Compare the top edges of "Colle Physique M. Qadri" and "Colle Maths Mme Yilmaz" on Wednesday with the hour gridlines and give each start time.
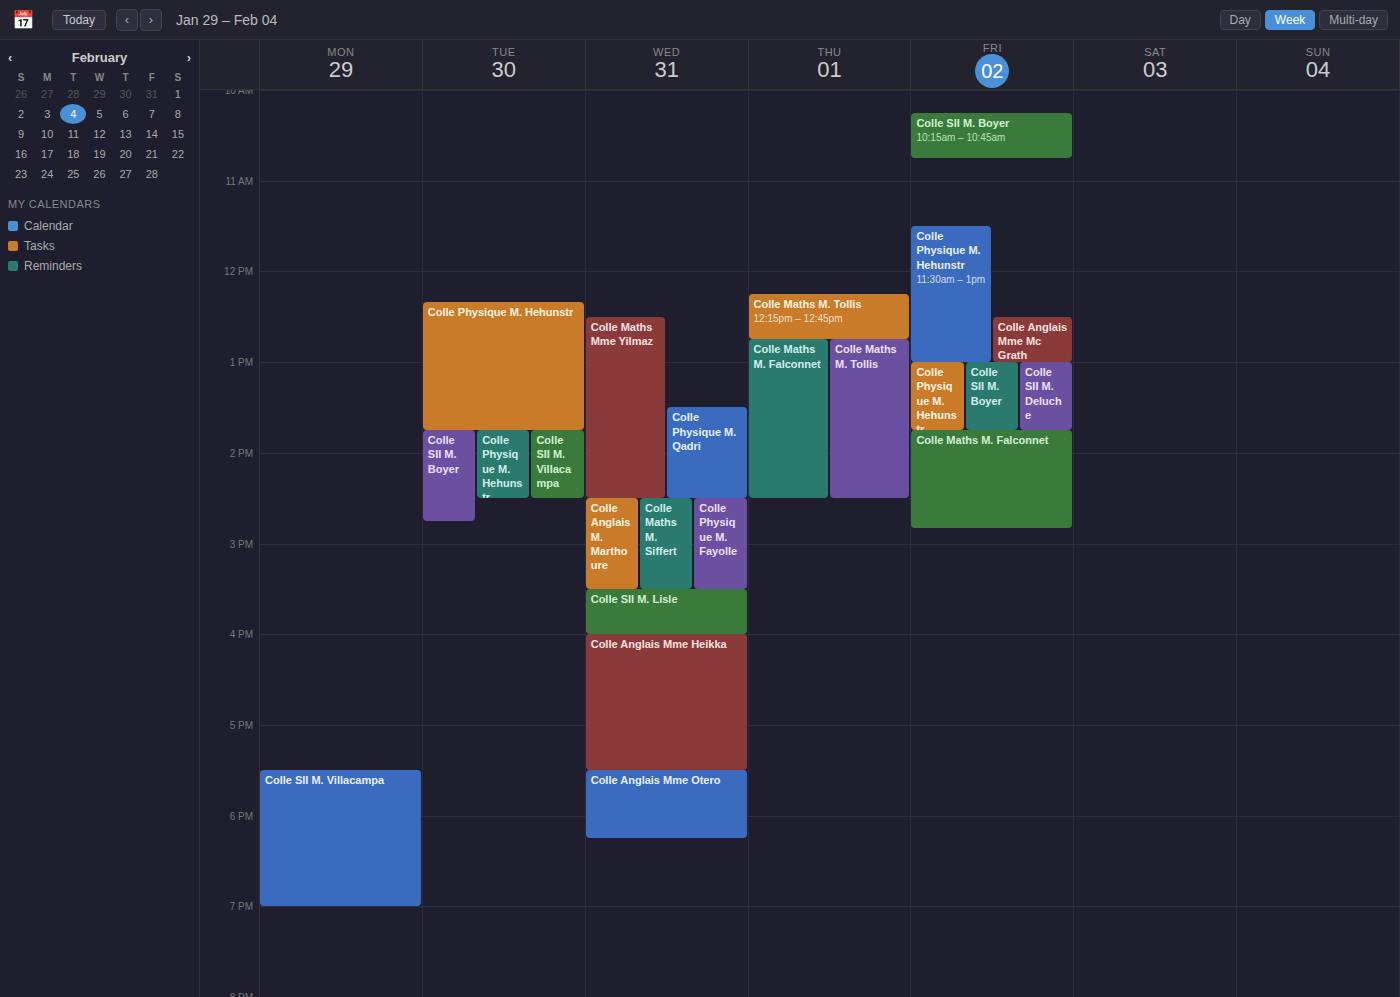
"Colle Physique M. Qadri": 1:30 PM, halfway between the 1 PM and 2 PM lines. "Colle Maths Mme Yilmaz": 12:30 PM, halfway between the 12 PM and 1 PM lines.